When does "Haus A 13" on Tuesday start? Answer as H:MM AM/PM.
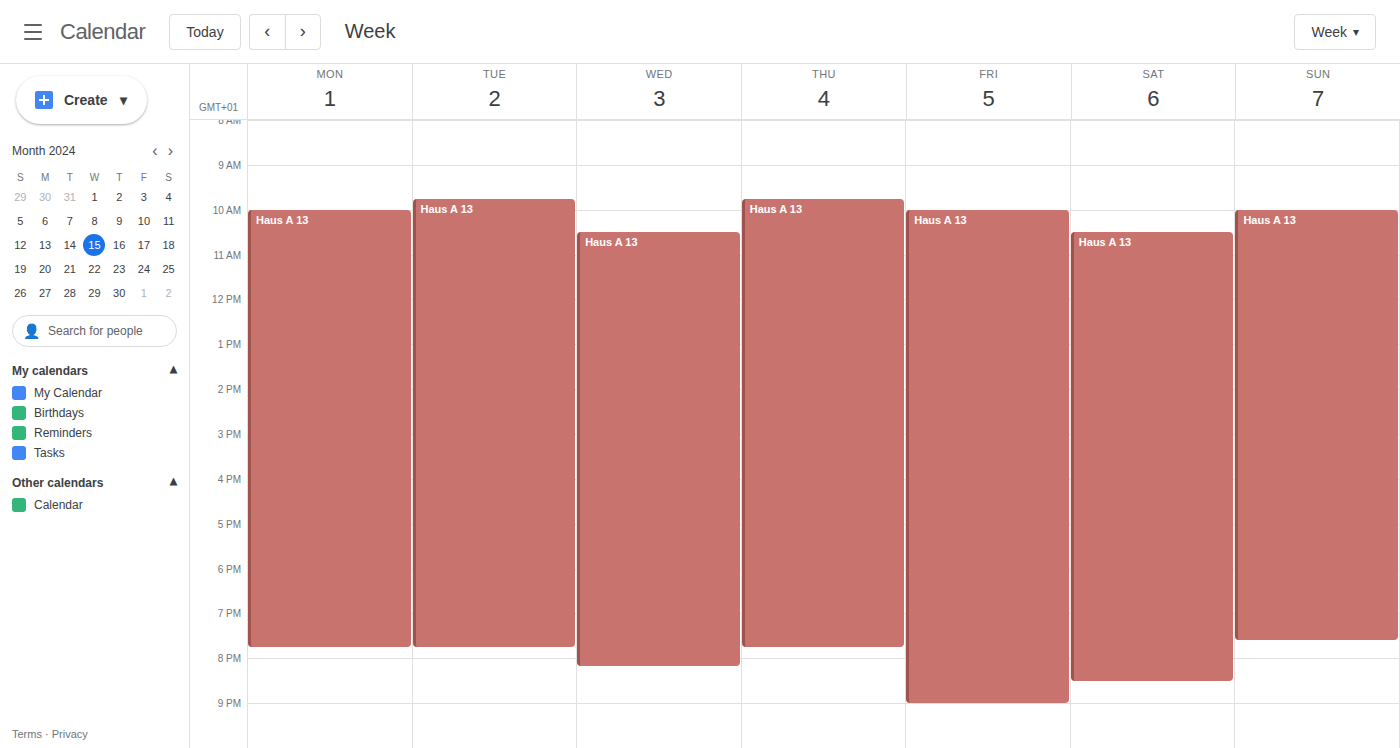
9:45 AM